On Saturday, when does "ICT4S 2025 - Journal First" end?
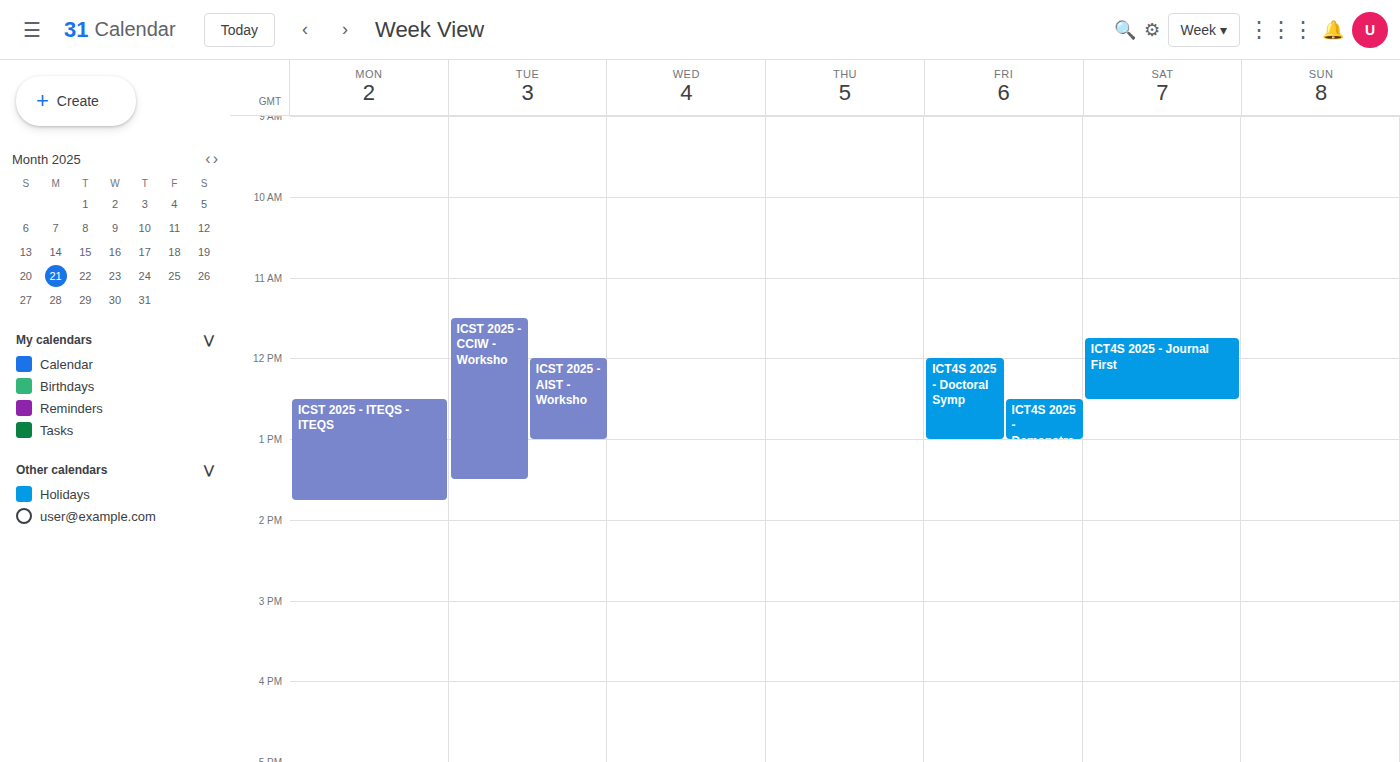
12:30 PM